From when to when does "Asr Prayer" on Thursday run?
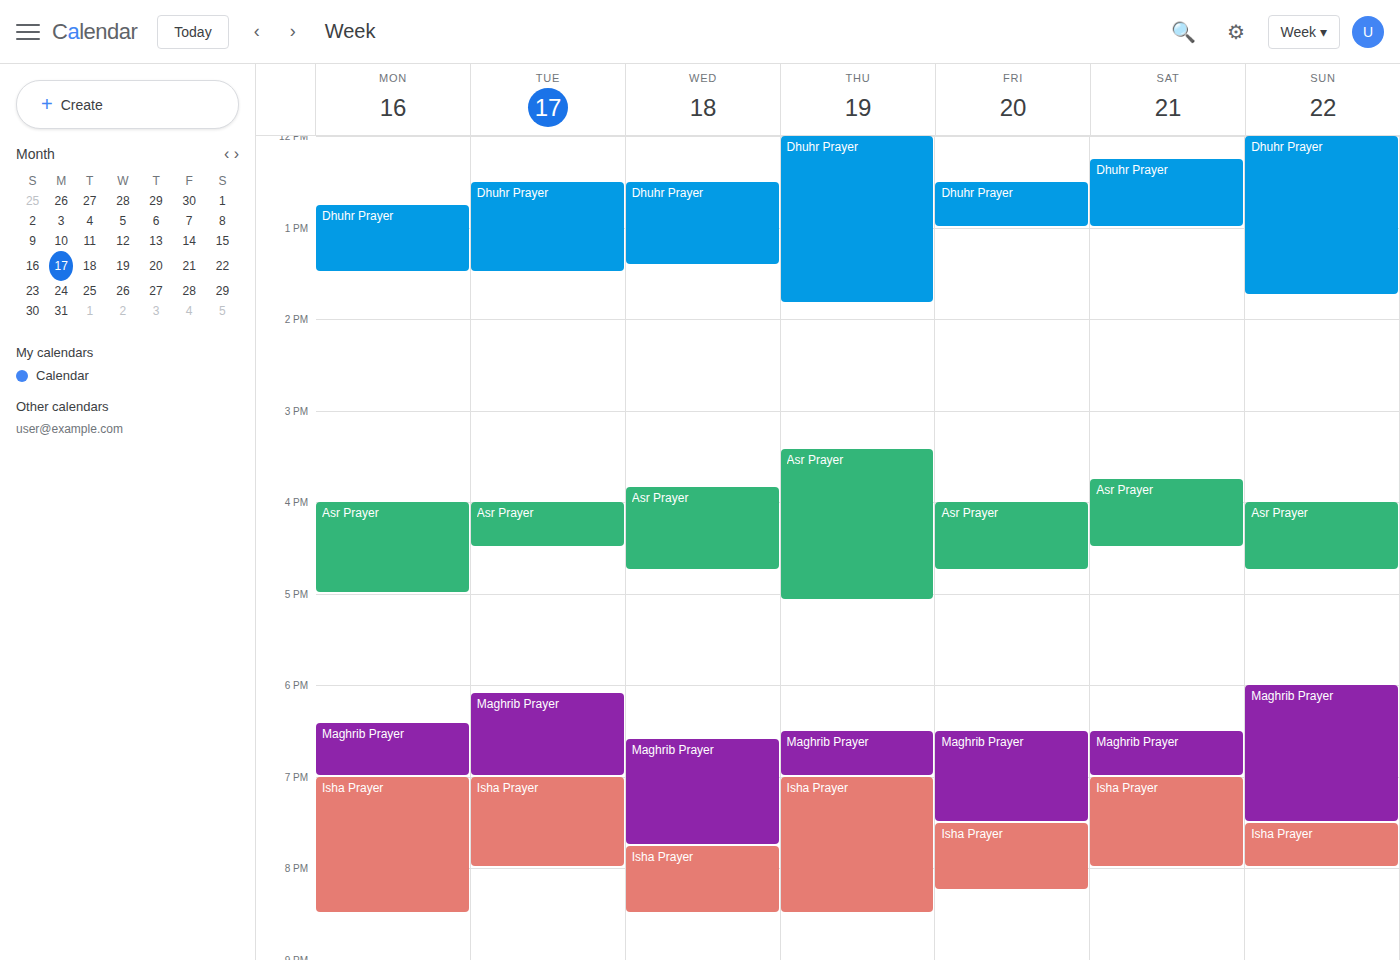
3:25 PM to 5:05 PM